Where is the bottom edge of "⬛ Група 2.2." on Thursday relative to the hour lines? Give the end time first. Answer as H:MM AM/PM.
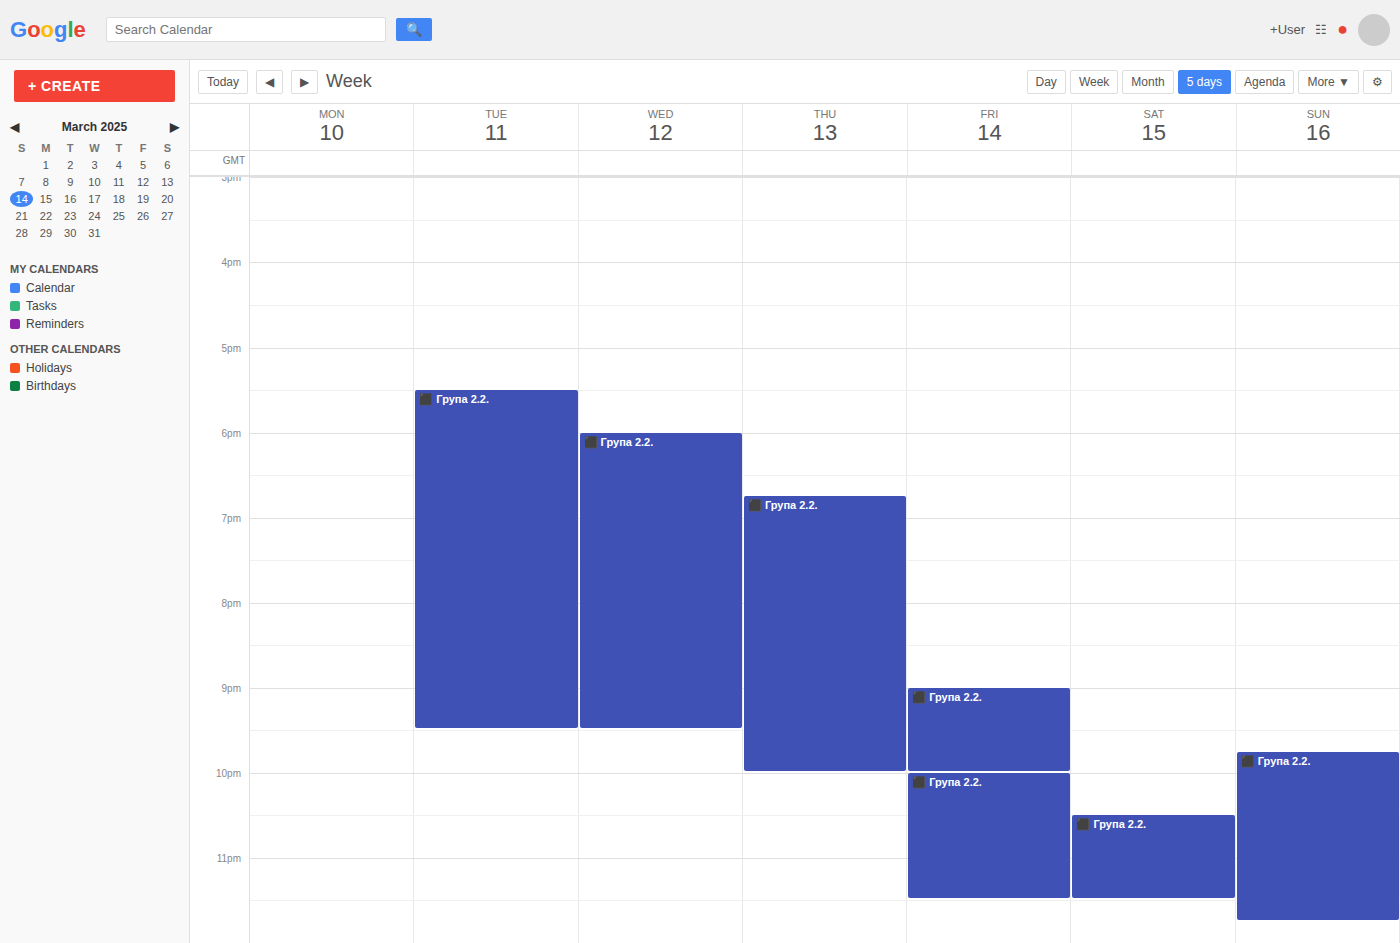
10:00 PM -- exactly on the 10 PM line.